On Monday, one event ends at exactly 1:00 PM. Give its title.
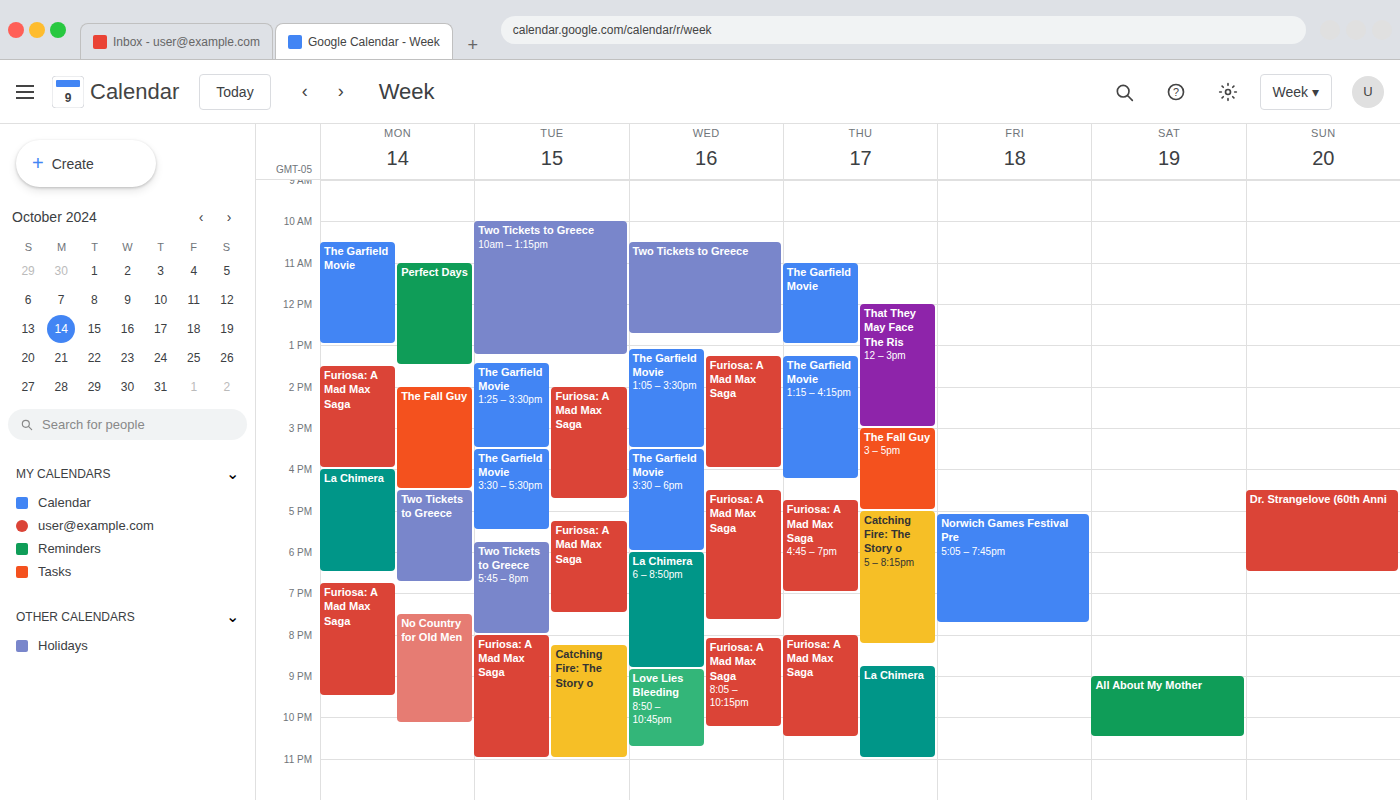
"The Garfield Movie"